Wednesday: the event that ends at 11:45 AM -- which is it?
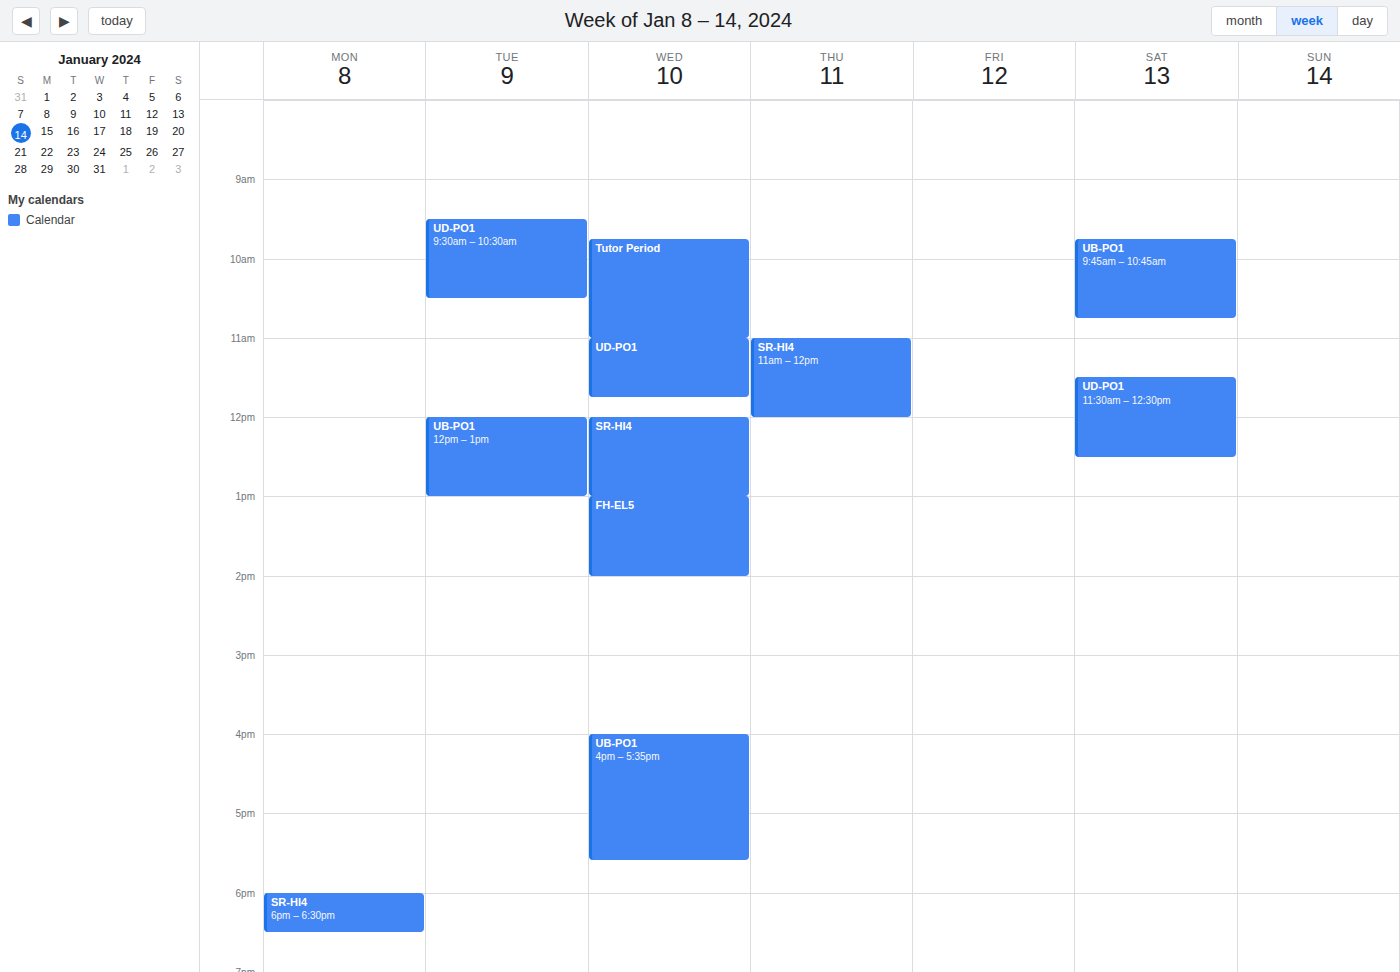
"UD-PO1"